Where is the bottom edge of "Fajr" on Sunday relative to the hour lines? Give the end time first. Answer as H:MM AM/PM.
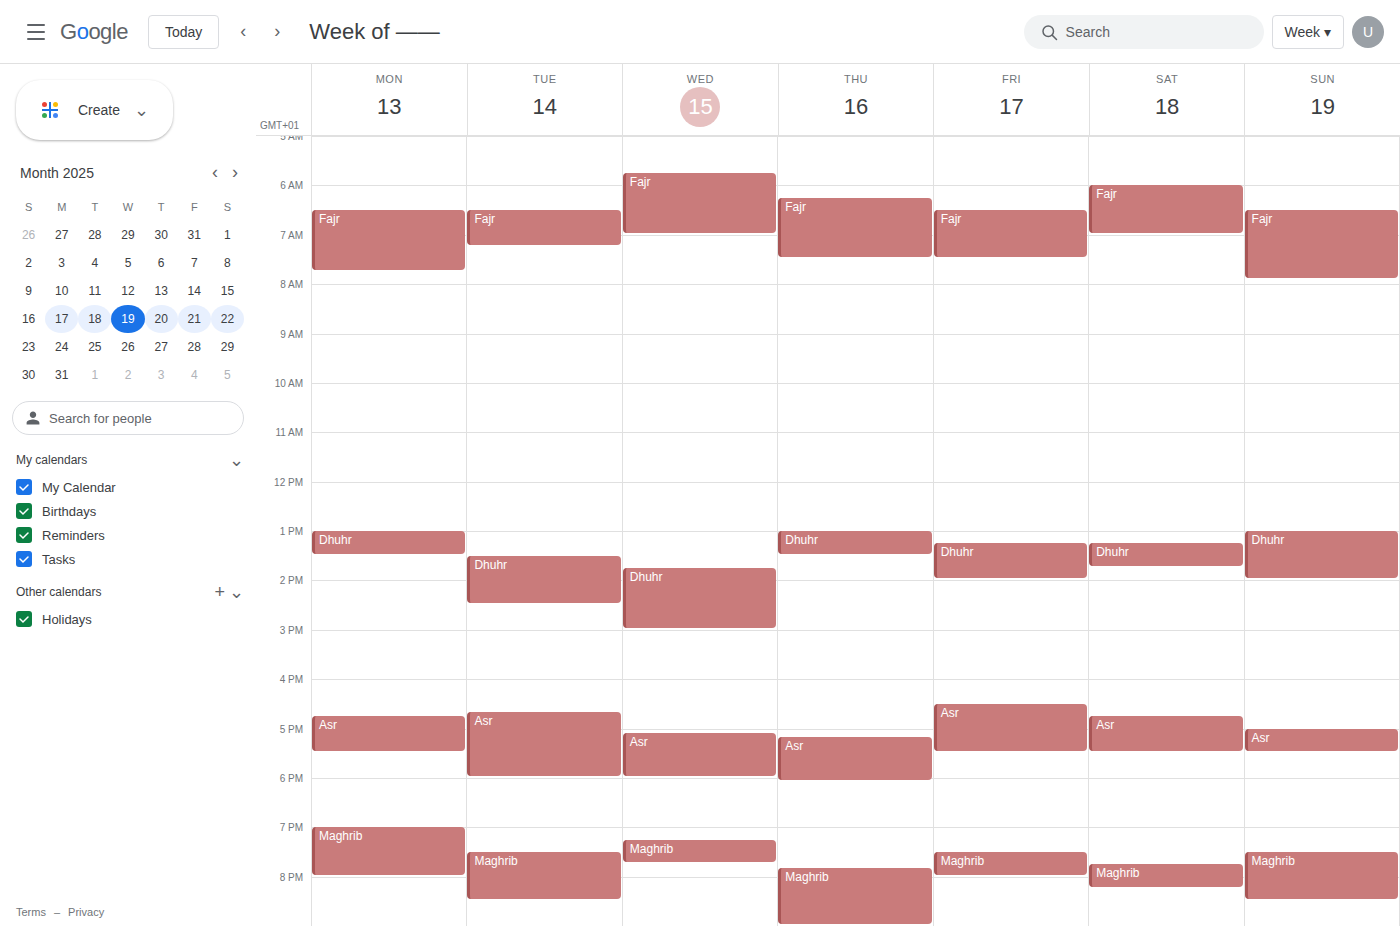
7:55 AM -- neither: 55 minutes below the 7 AM line and 5 minutes above the 8 AM line.